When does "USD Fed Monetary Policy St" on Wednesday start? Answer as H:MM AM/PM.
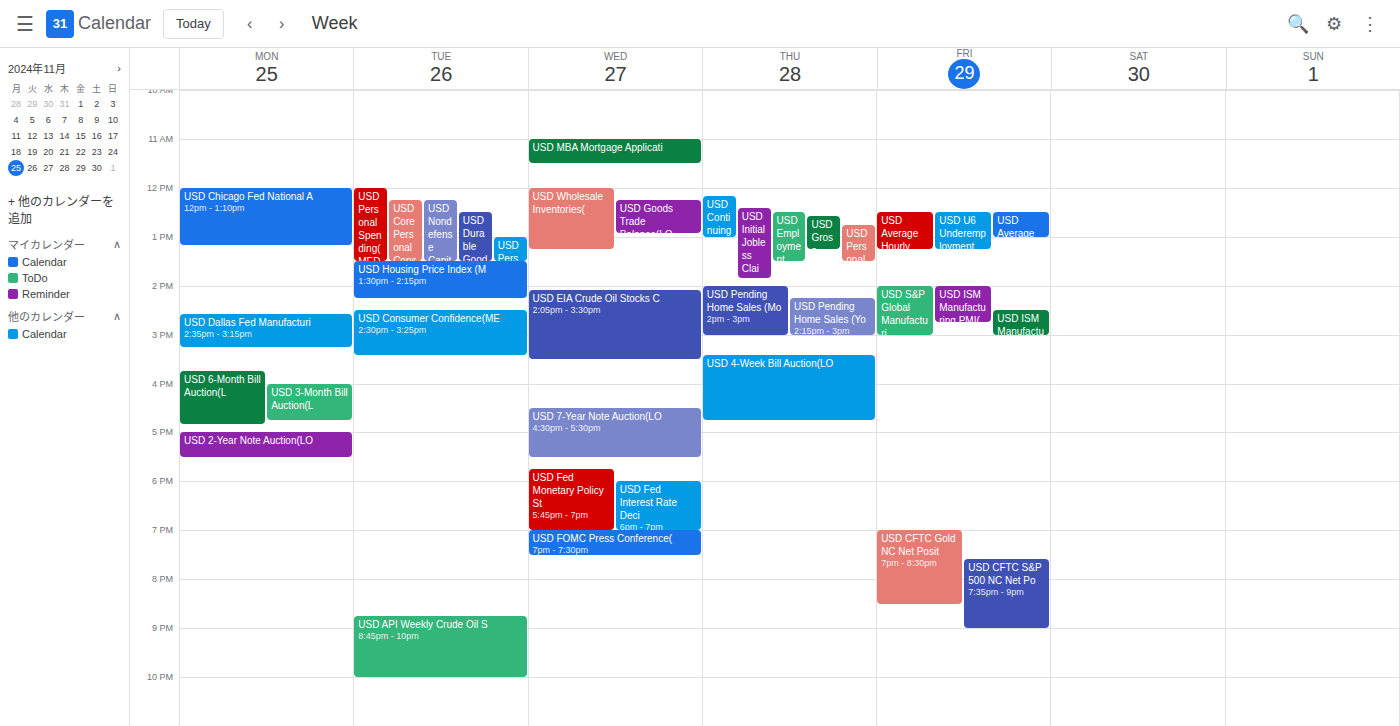
5:45 PM